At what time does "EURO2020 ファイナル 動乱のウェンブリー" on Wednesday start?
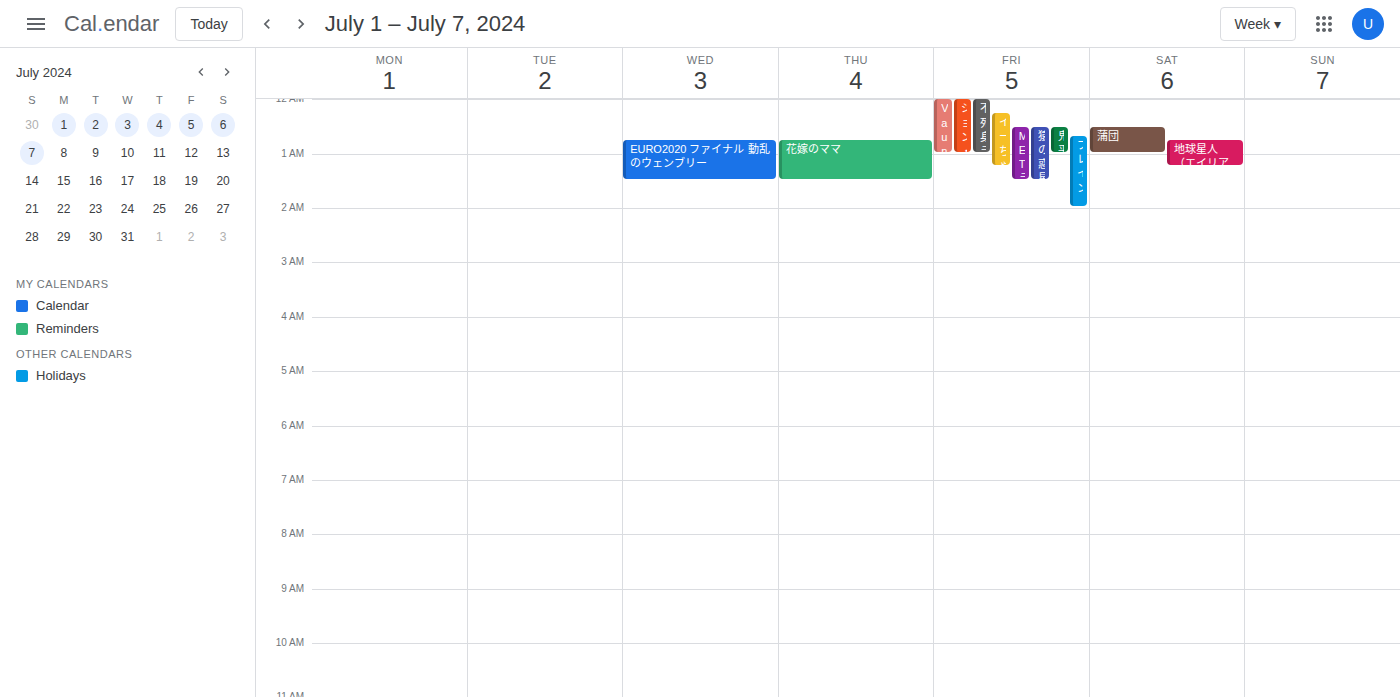
12:45 AM